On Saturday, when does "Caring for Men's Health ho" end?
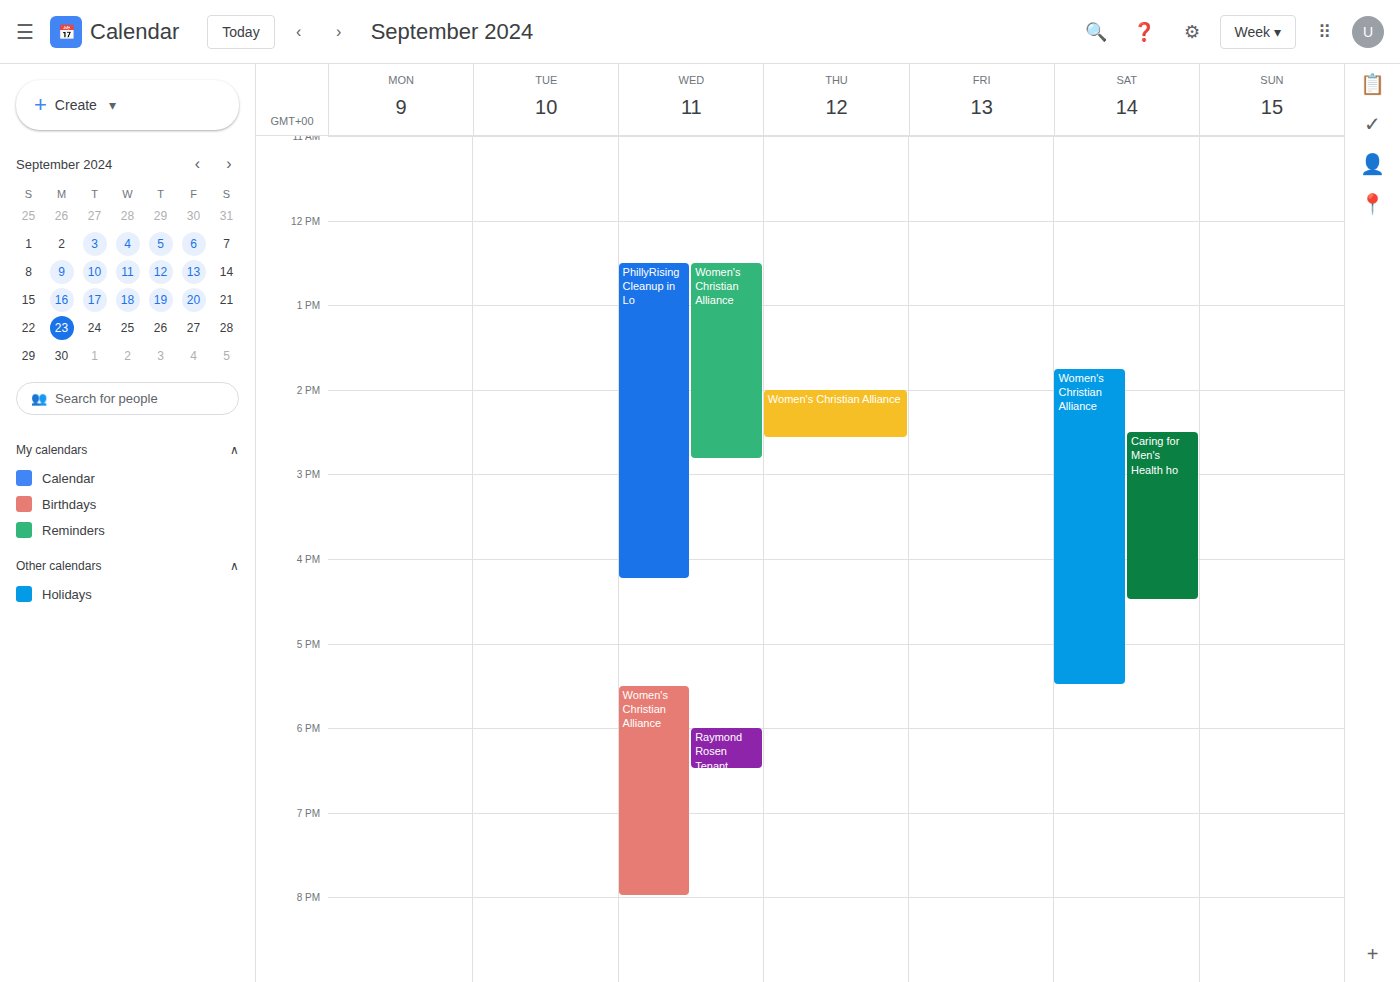
4:30 PM